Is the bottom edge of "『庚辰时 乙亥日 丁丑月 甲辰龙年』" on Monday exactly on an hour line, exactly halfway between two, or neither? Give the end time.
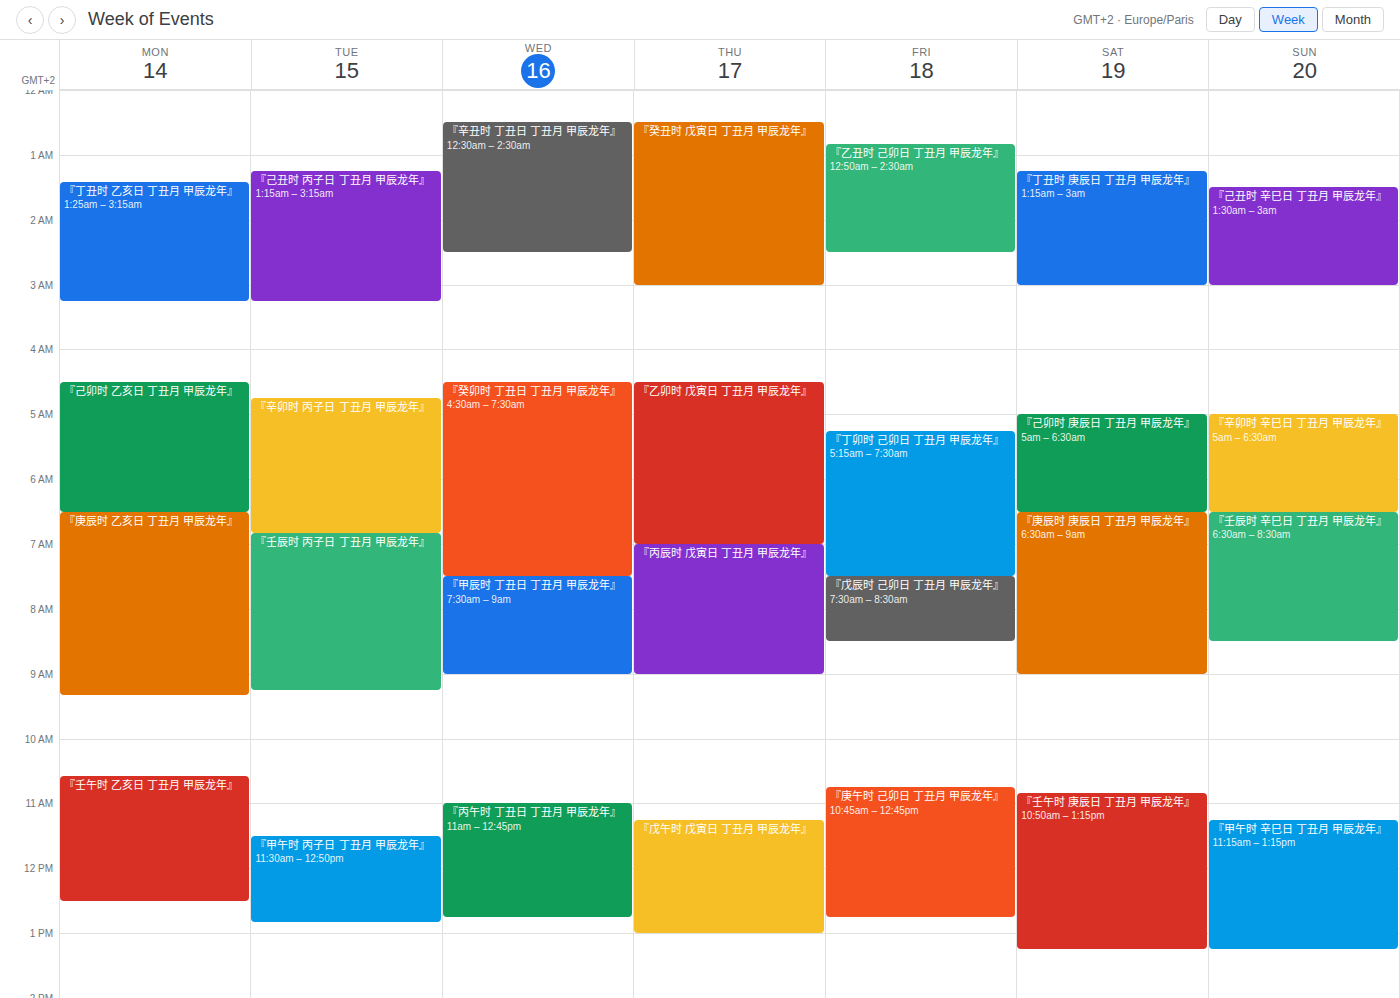
9:20 AM -- neither: 20 minutes below the 9 AM line and 40 minutes above the 10 AM line.